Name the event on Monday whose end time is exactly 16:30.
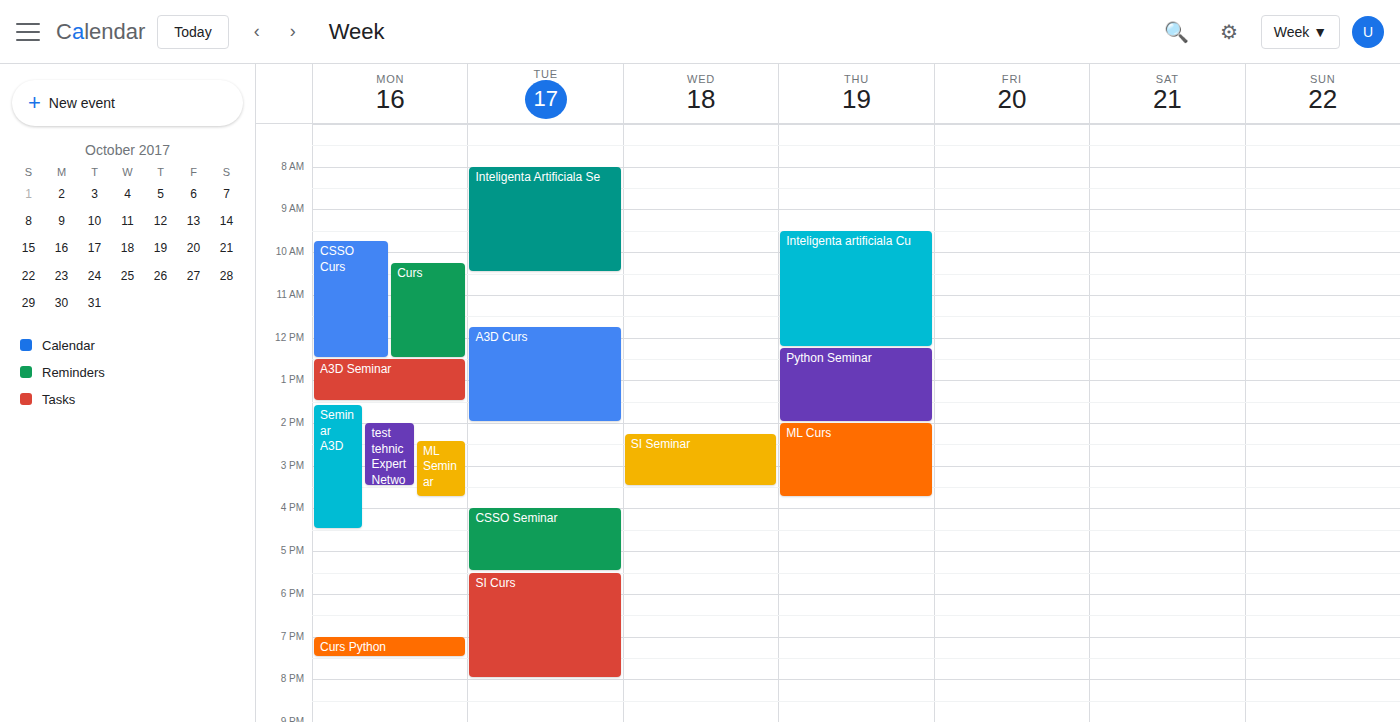
"Seminar A3D"